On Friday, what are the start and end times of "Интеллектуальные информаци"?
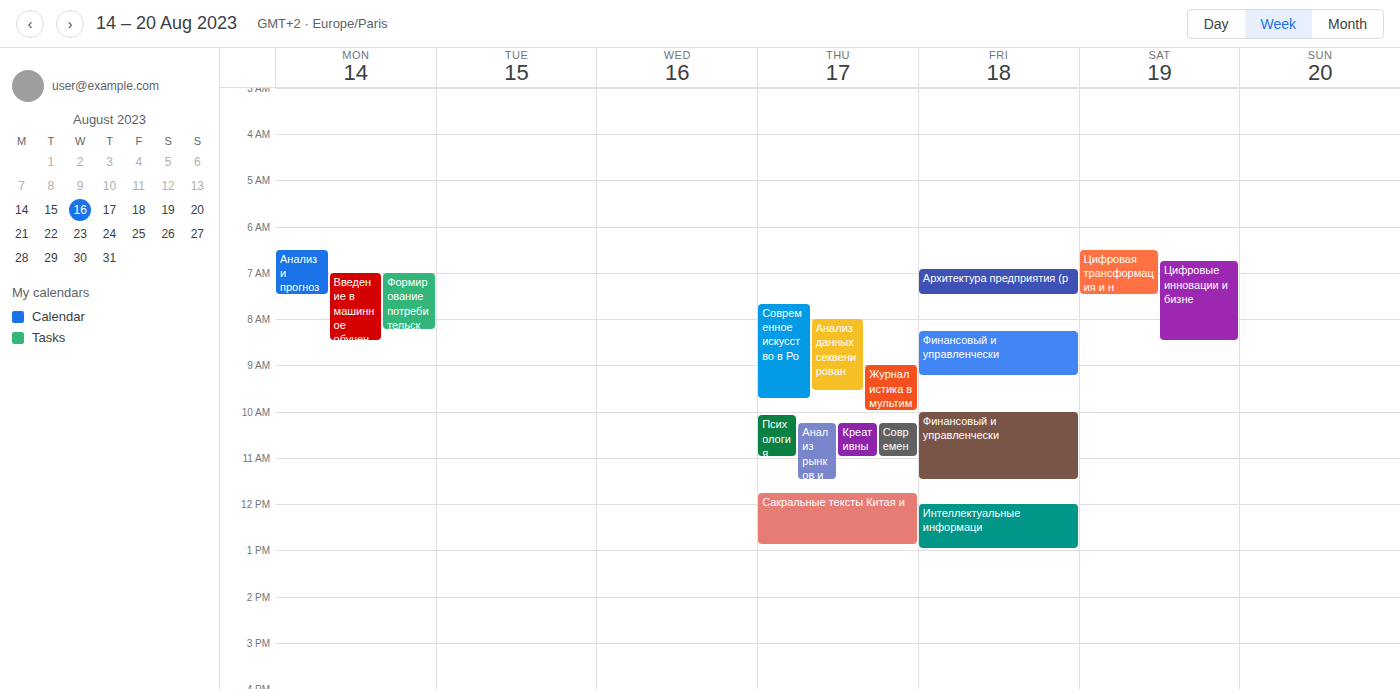
12:00 PM to 1:00 PM